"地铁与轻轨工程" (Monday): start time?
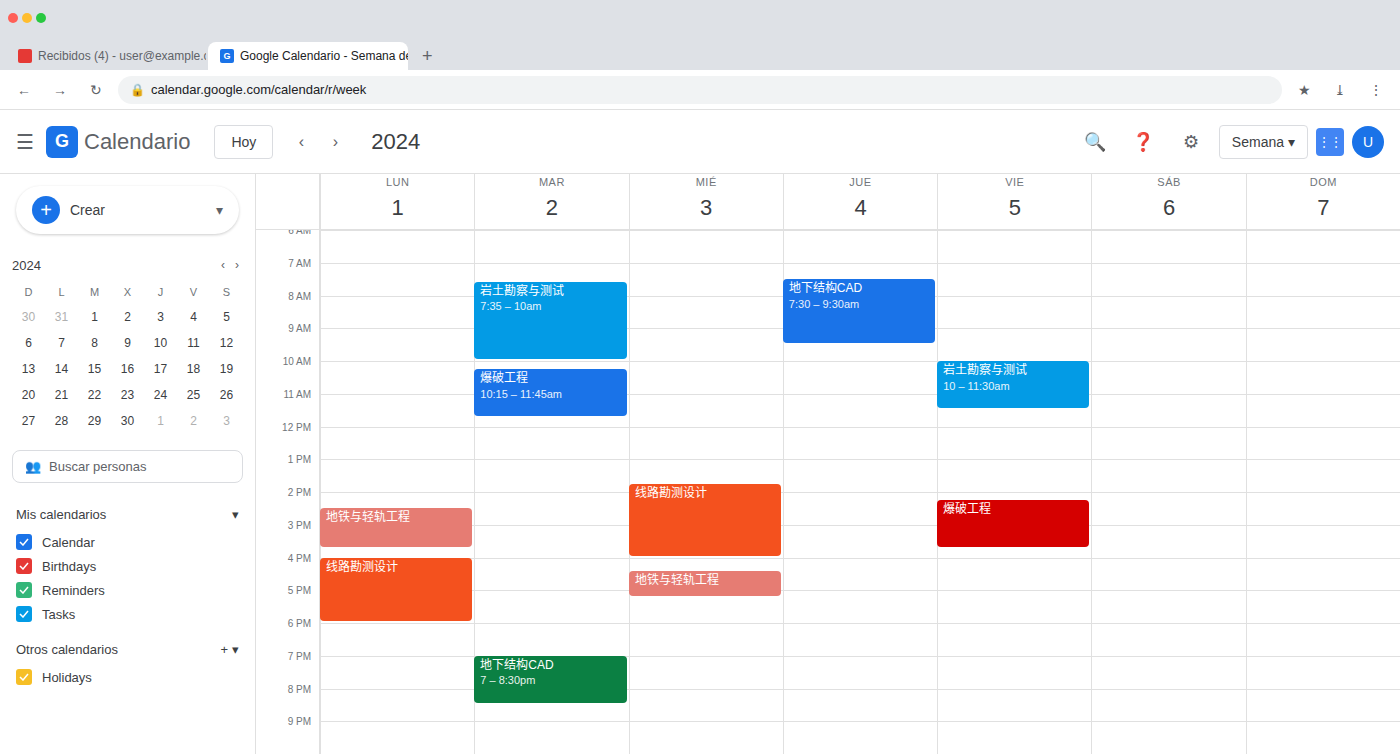
2:30 PM